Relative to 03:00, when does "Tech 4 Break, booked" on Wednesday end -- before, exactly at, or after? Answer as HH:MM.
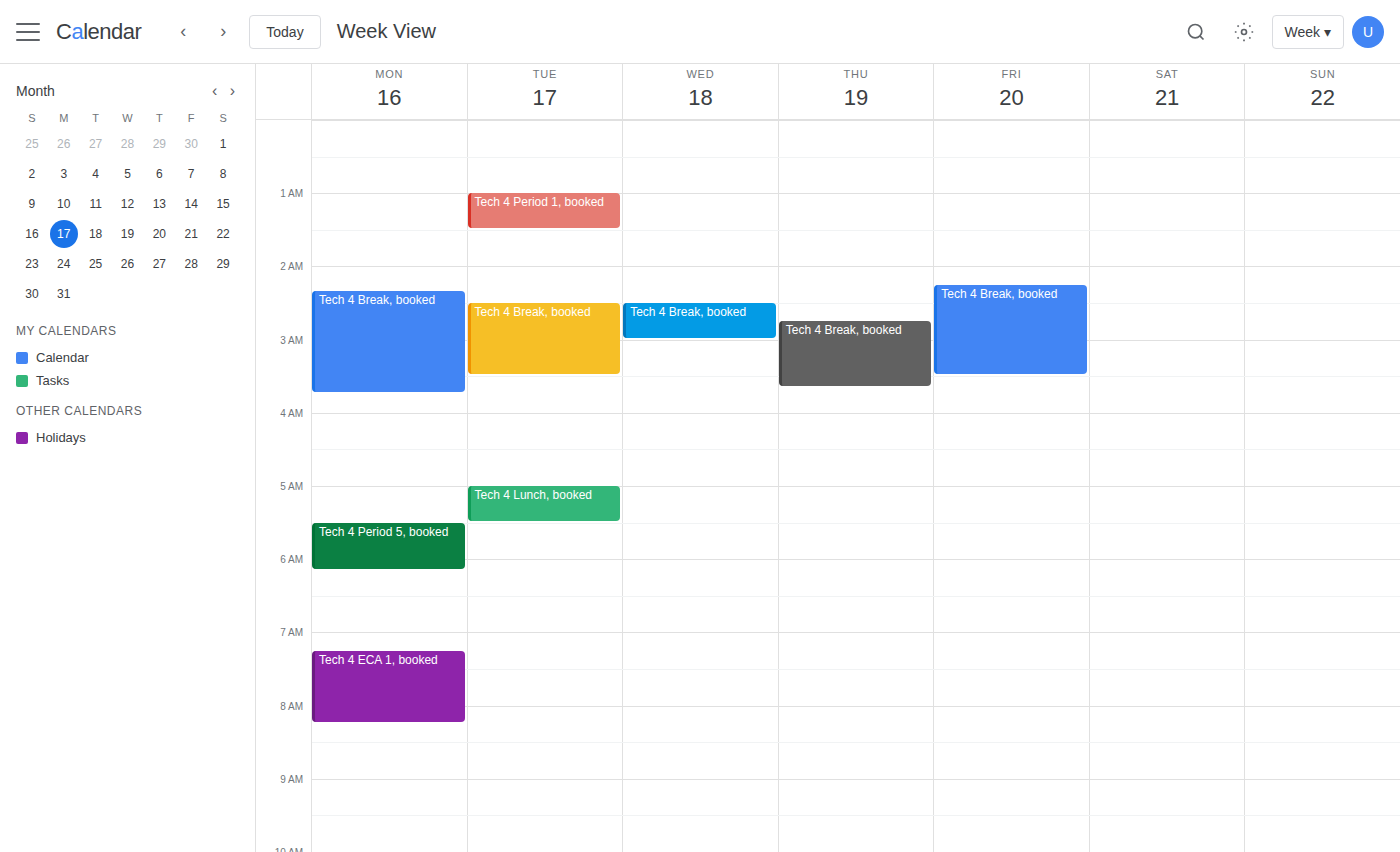
03:00 -- exactly at 03:00, on the 03:00 line.